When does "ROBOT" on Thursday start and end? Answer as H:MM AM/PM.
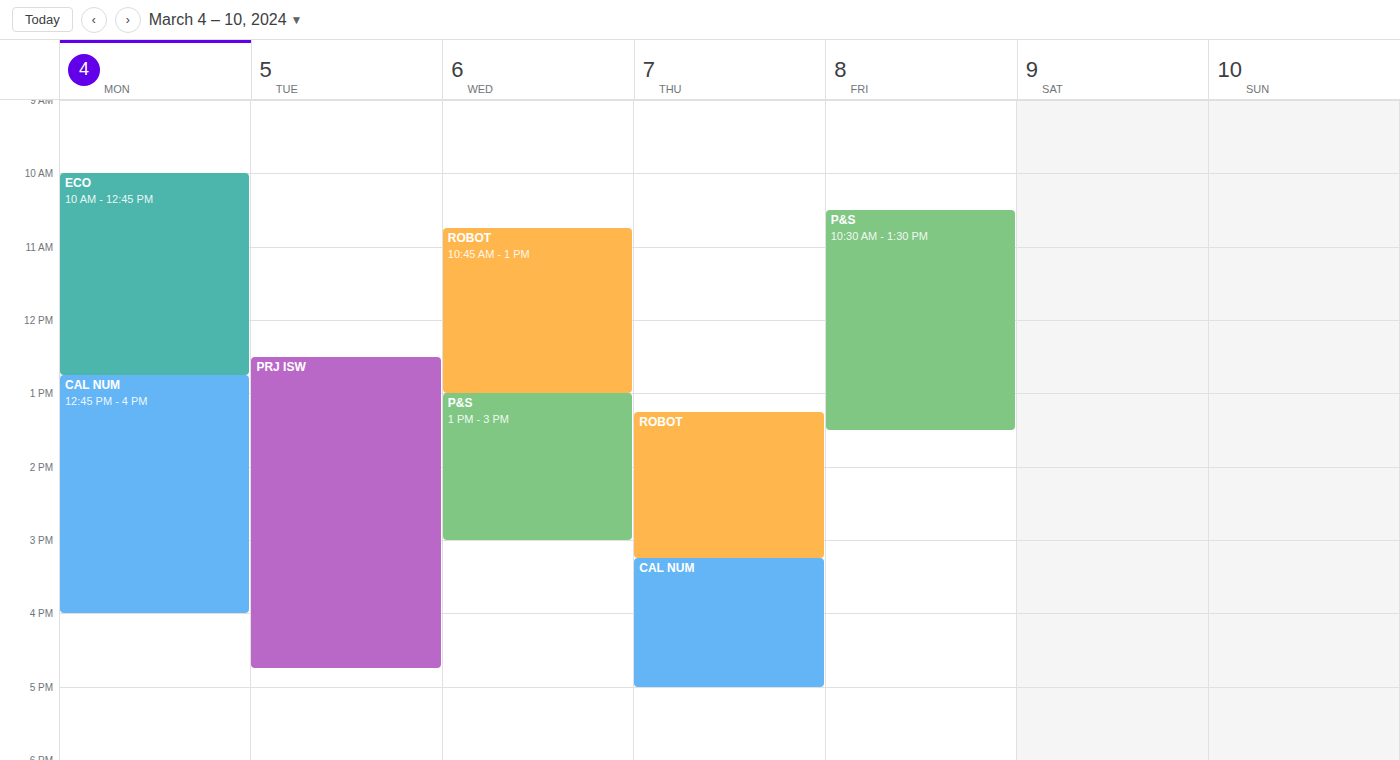
1:15 PM to 3:15 PM